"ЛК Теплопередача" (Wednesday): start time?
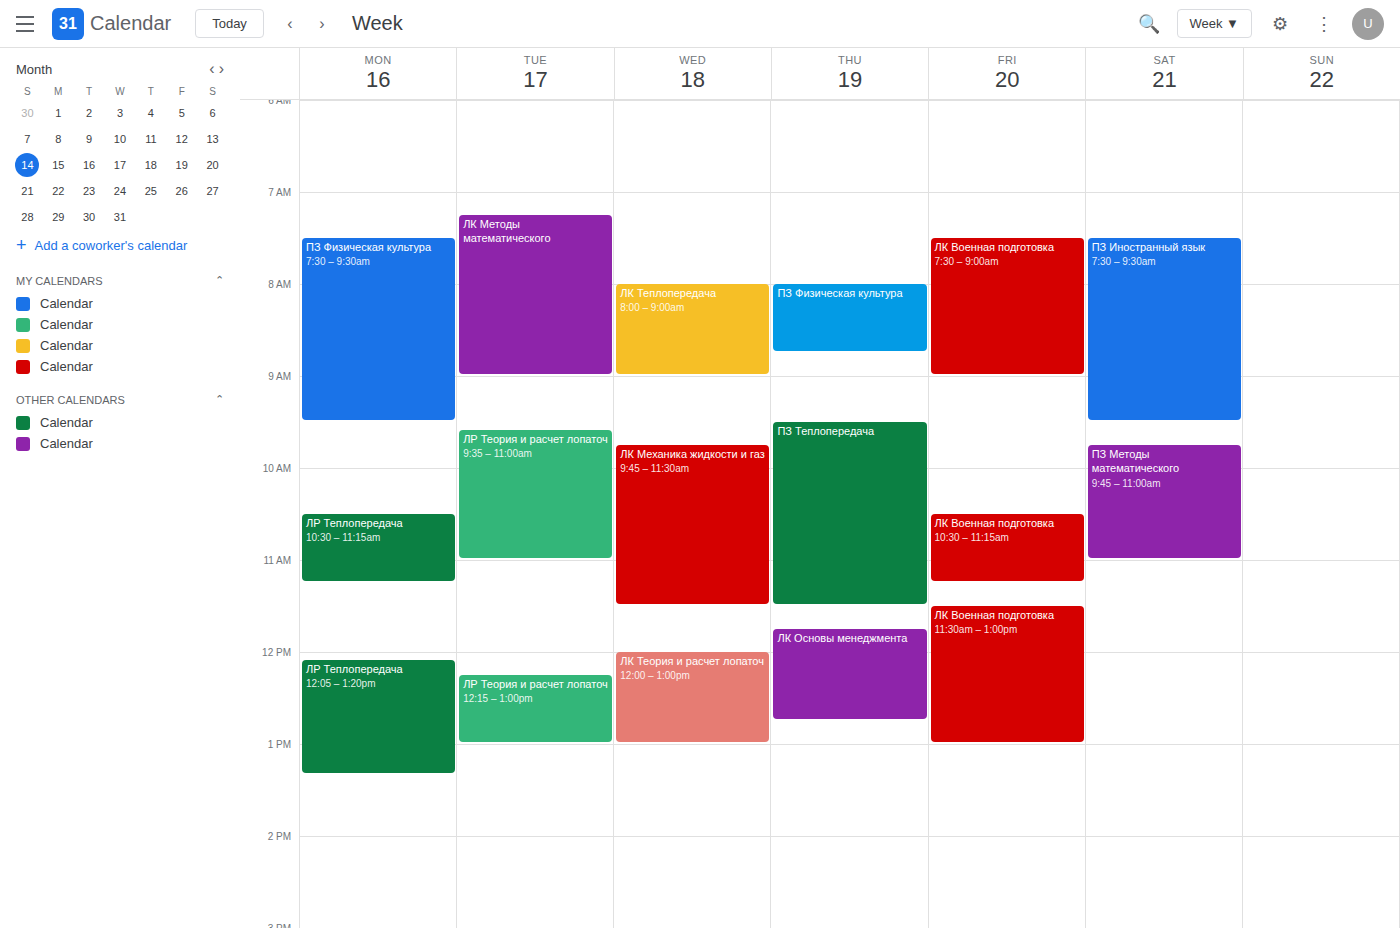
8:00 AM